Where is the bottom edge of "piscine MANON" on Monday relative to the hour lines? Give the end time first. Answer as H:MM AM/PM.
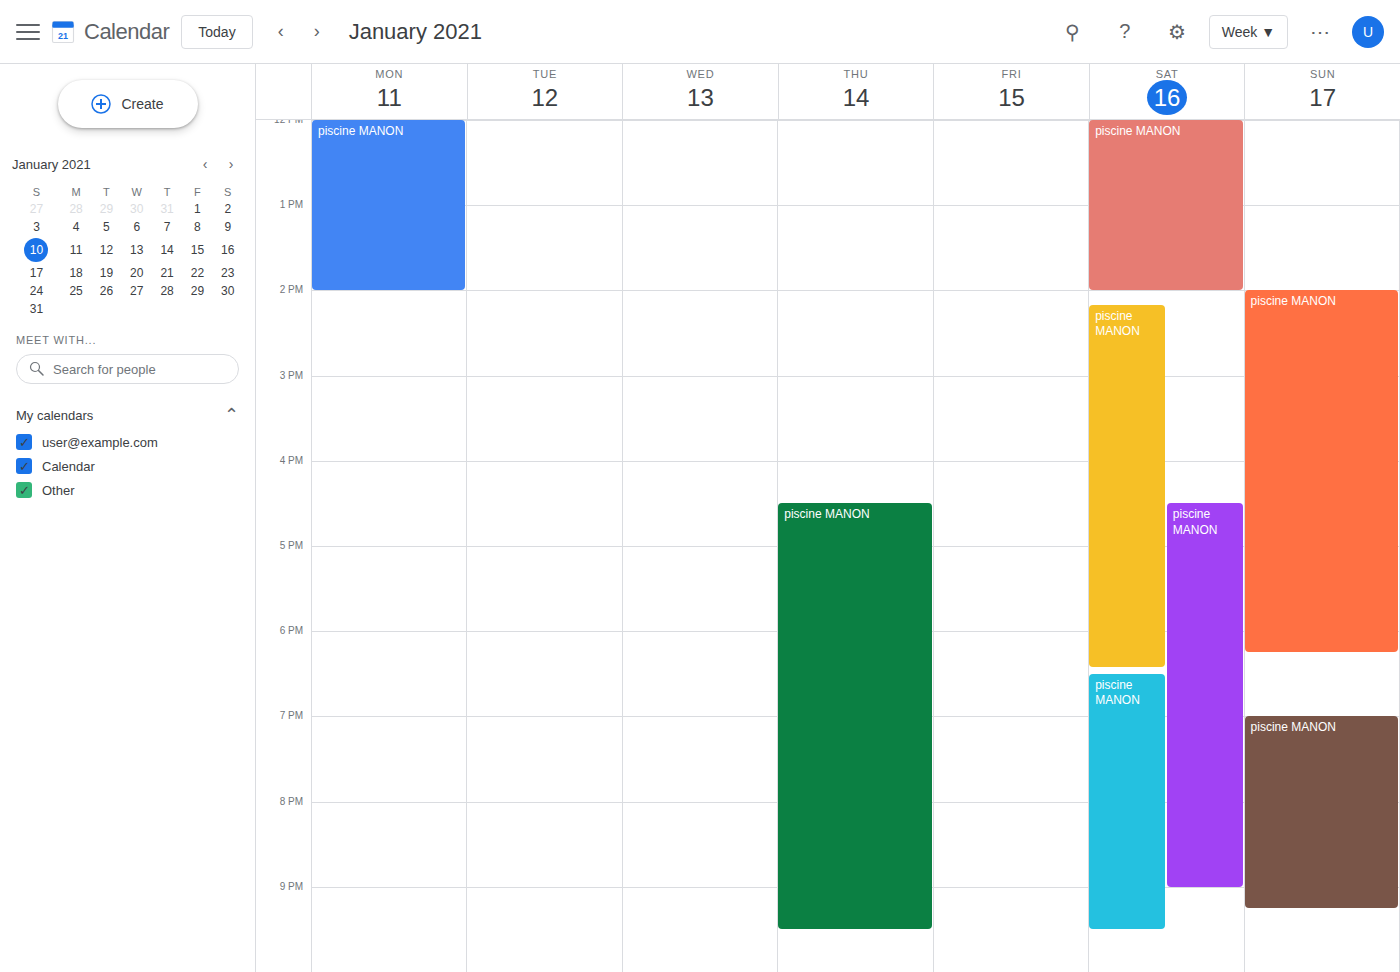
2:00 PM -- exactly on the 2 PM line.